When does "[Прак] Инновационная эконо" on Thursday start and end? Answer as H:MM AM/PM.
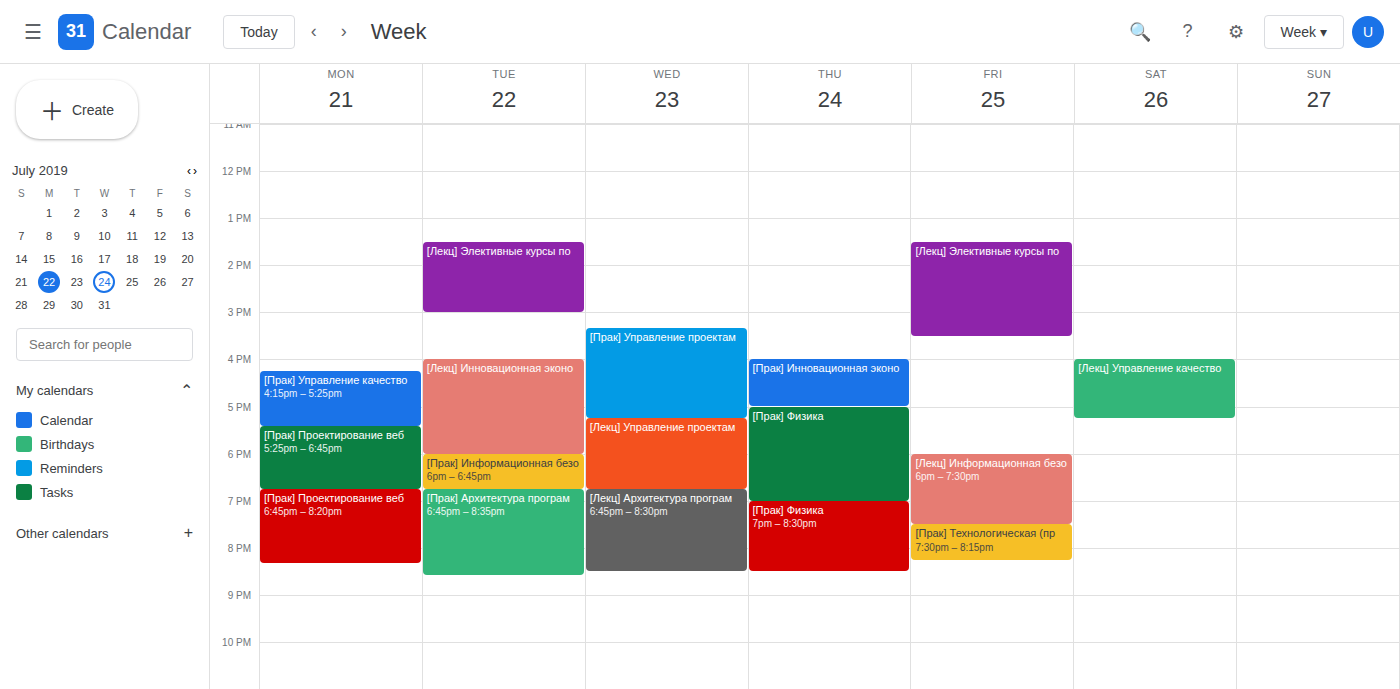
4:00 PM to 5:00 PM